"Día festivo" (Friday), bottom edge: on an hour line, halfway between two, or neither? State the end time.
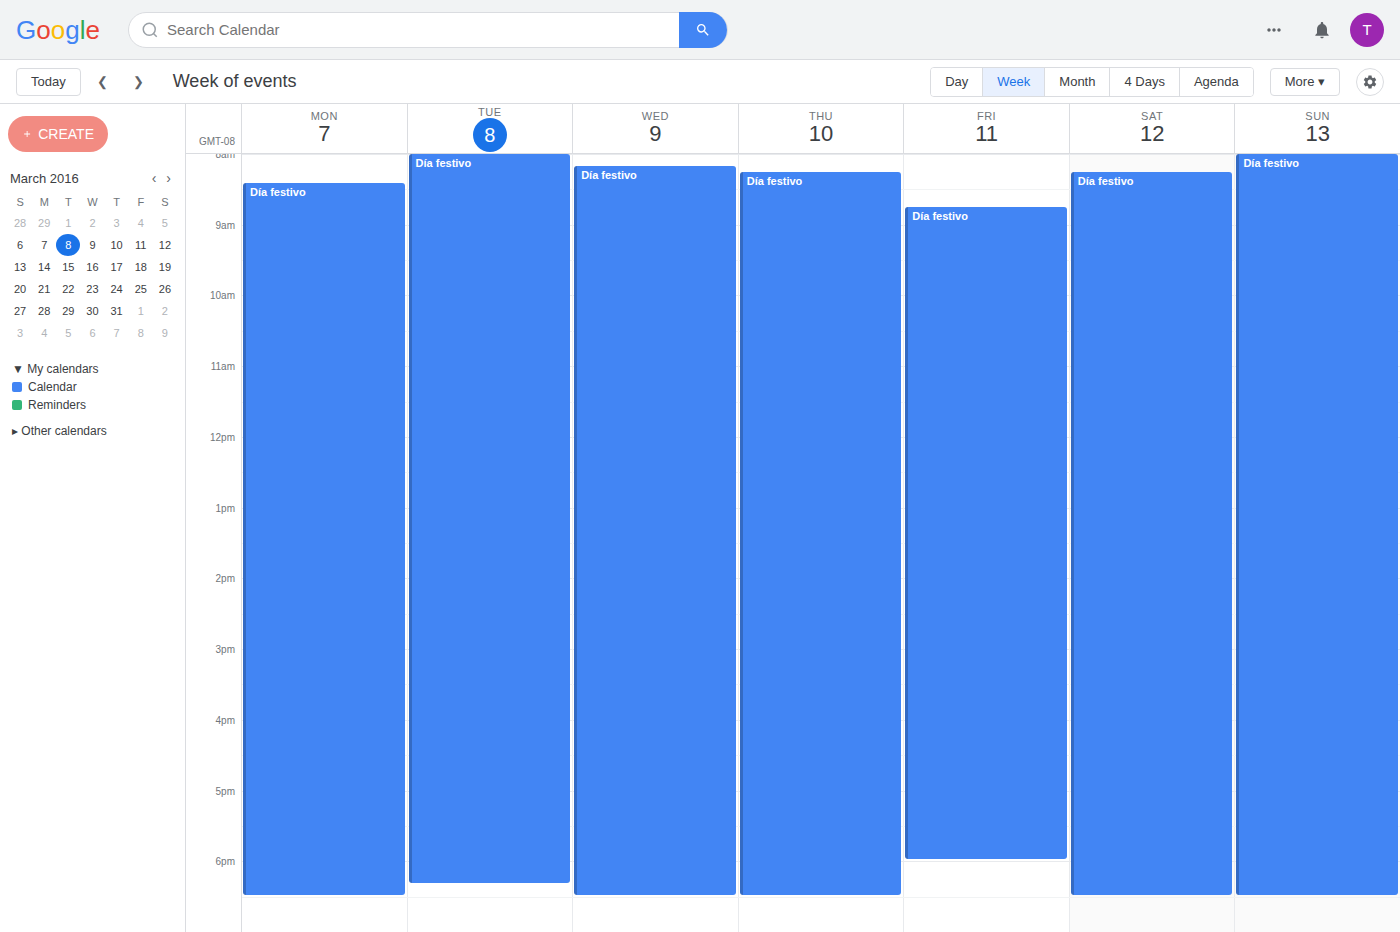
6:00 PM -- exactly on the 6 PM line.